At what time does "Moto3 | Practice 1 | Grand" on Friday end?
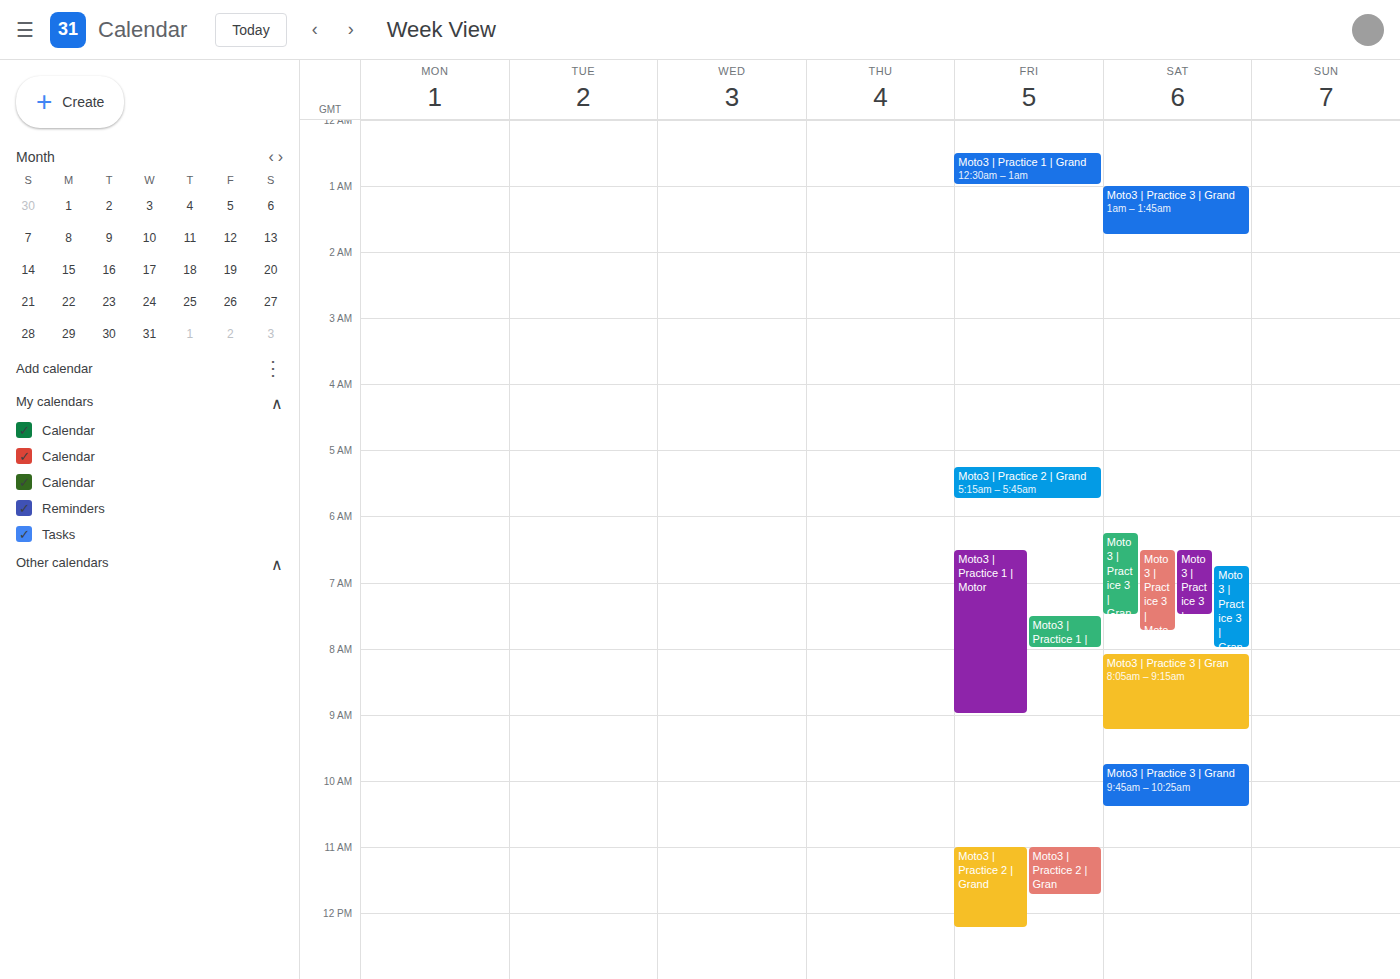
01:00